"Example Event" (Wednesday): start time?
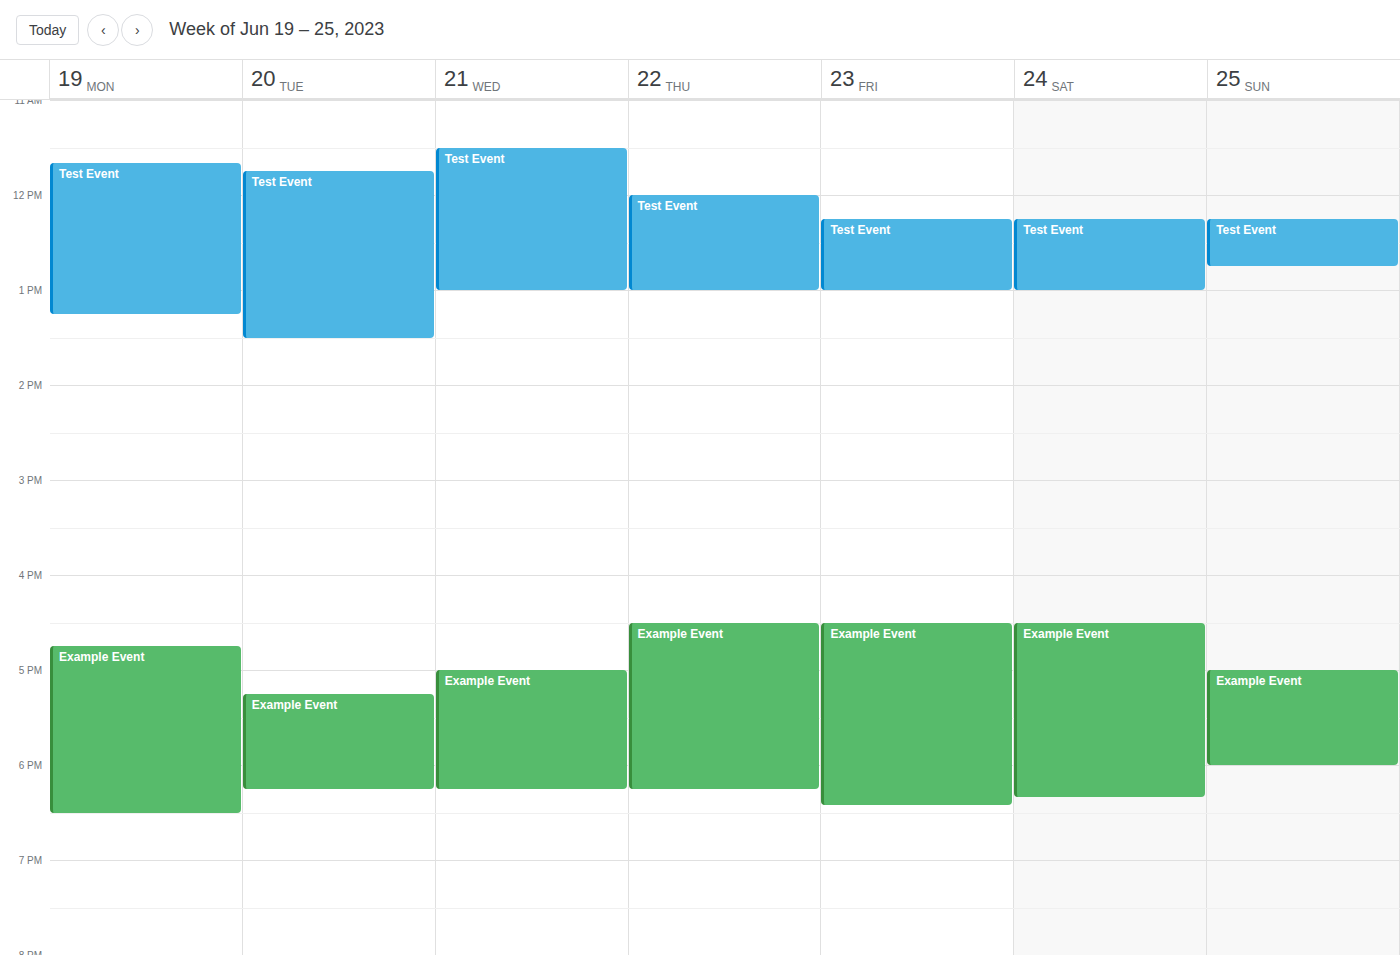
17:00